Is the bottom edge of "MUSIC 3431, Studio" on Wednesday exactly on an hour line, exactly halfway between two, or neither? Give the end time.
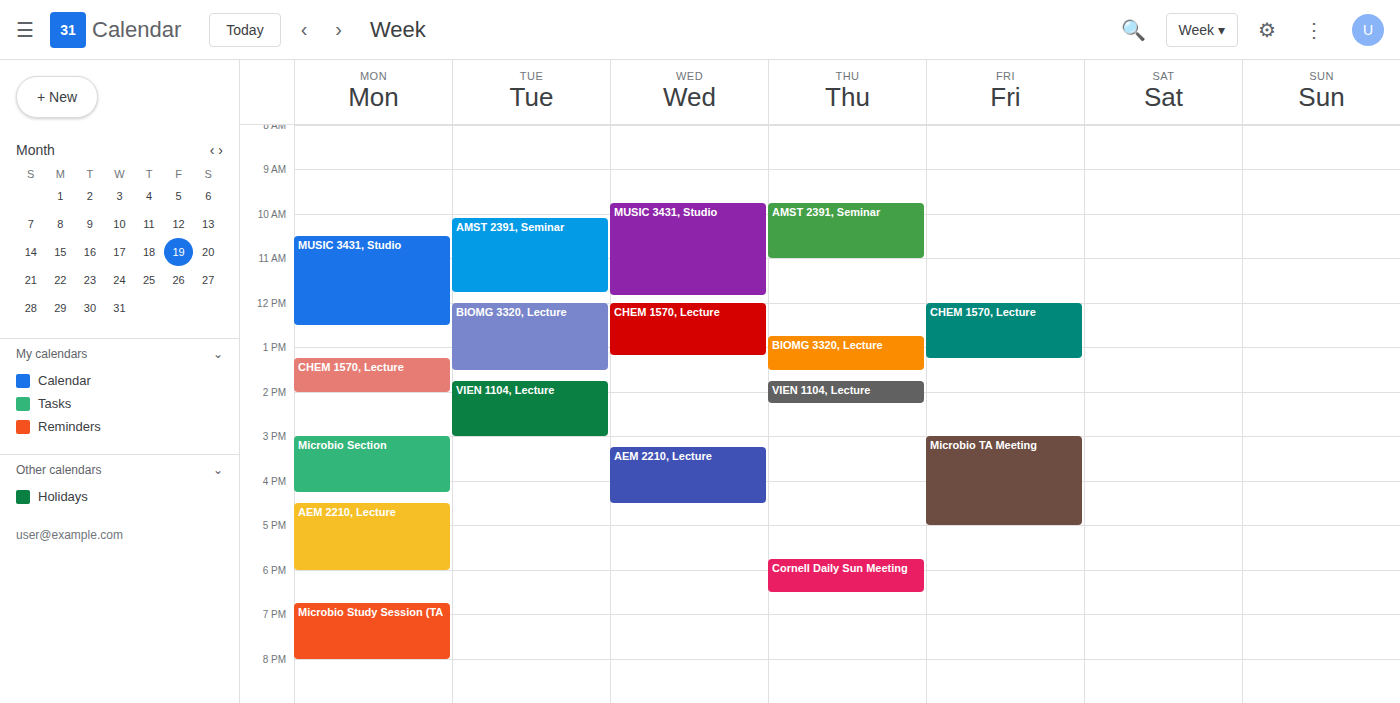
11:50 AM -- neither: 50 minutes below the 11 AM line and 10 minutes above the 12 PM line.